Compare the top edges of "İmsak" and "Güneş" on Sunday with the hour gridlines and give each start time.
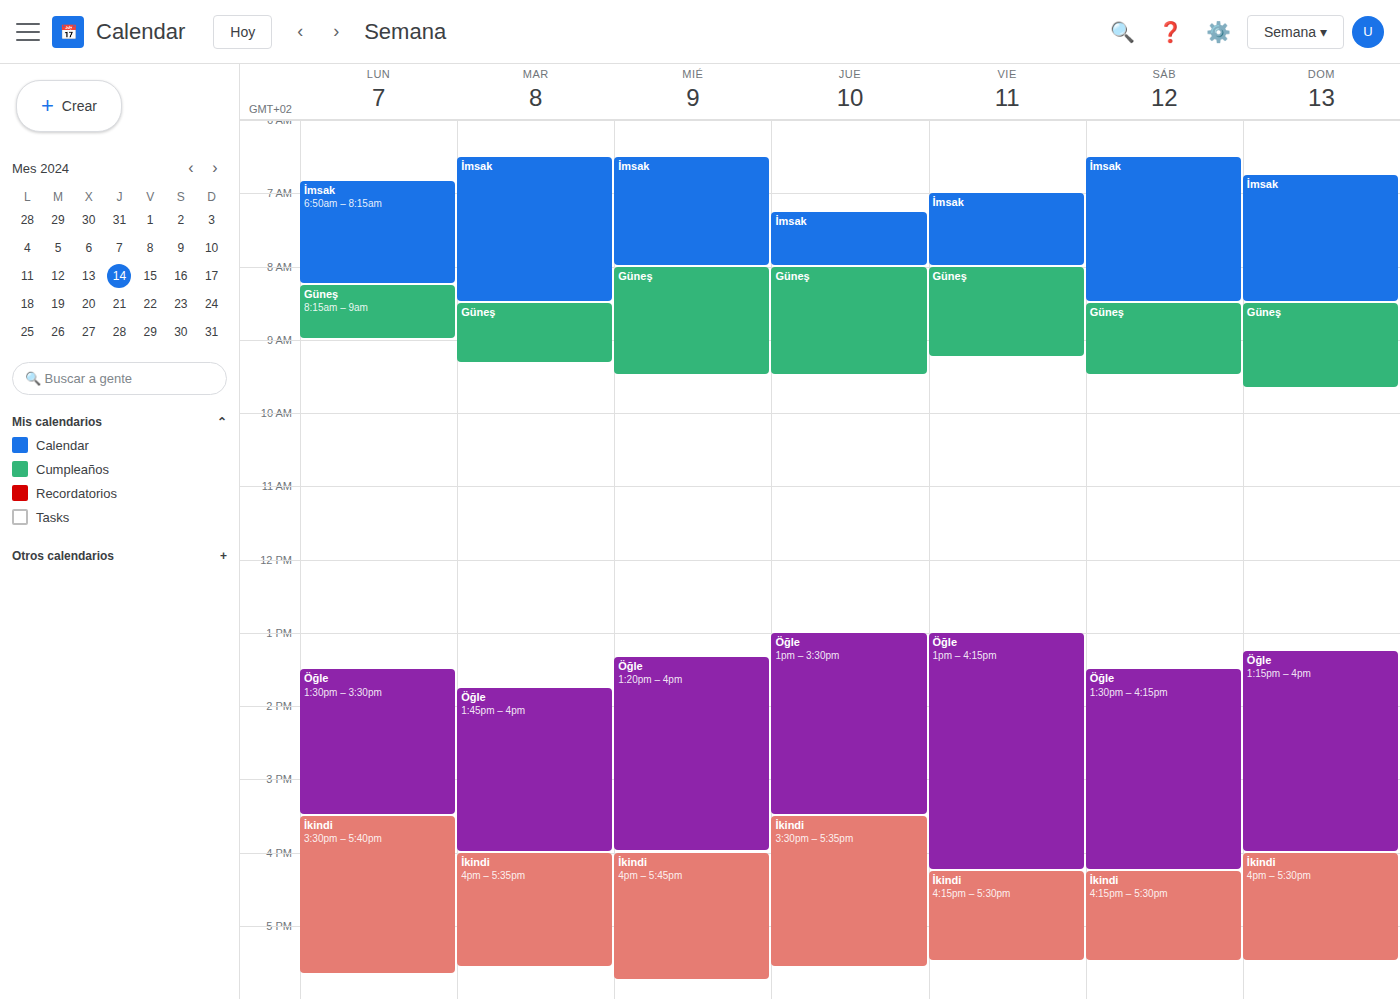
"İmsak": 6:45 AM, neither: three quarters of the way from the 6 AM line to the 7 AM line. "Güneş": 8:30 AM, halfway between the 8 AM and 9 AM lines.